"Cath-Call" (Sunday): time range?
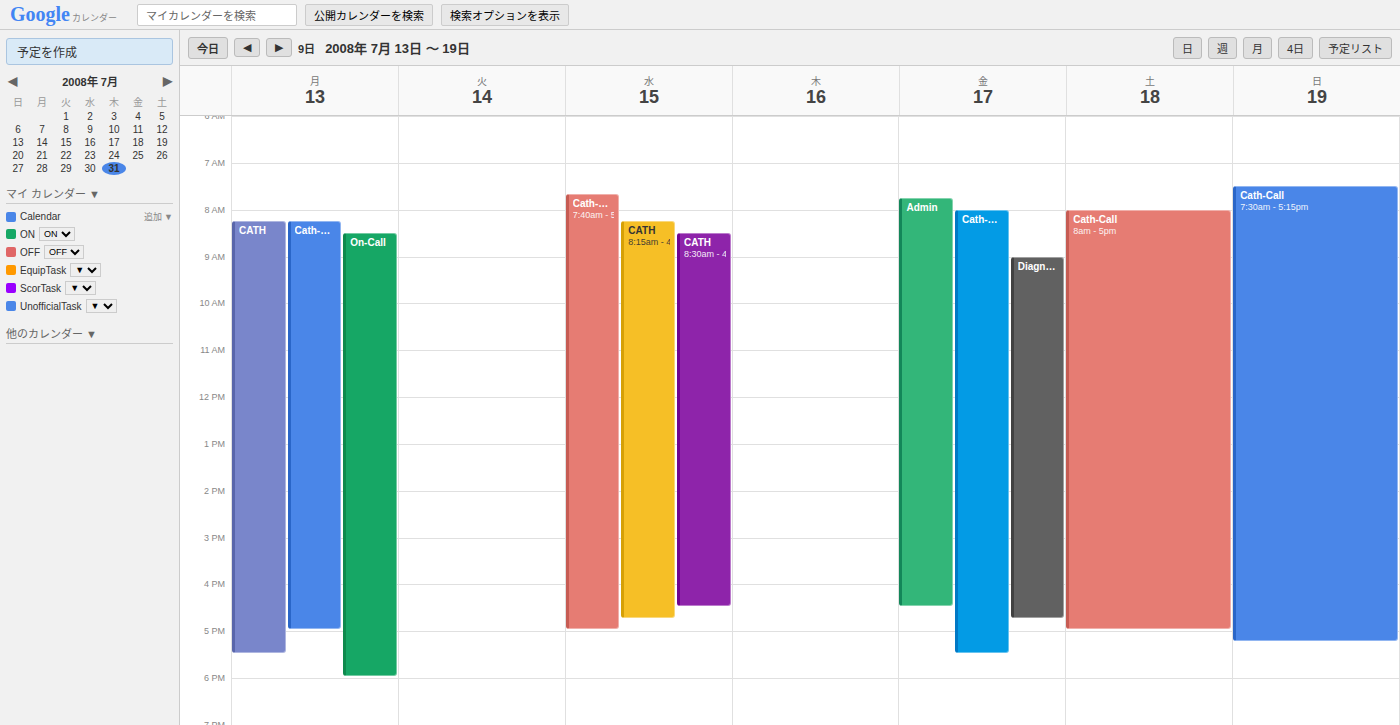
7:30 AM to 5:15 PM